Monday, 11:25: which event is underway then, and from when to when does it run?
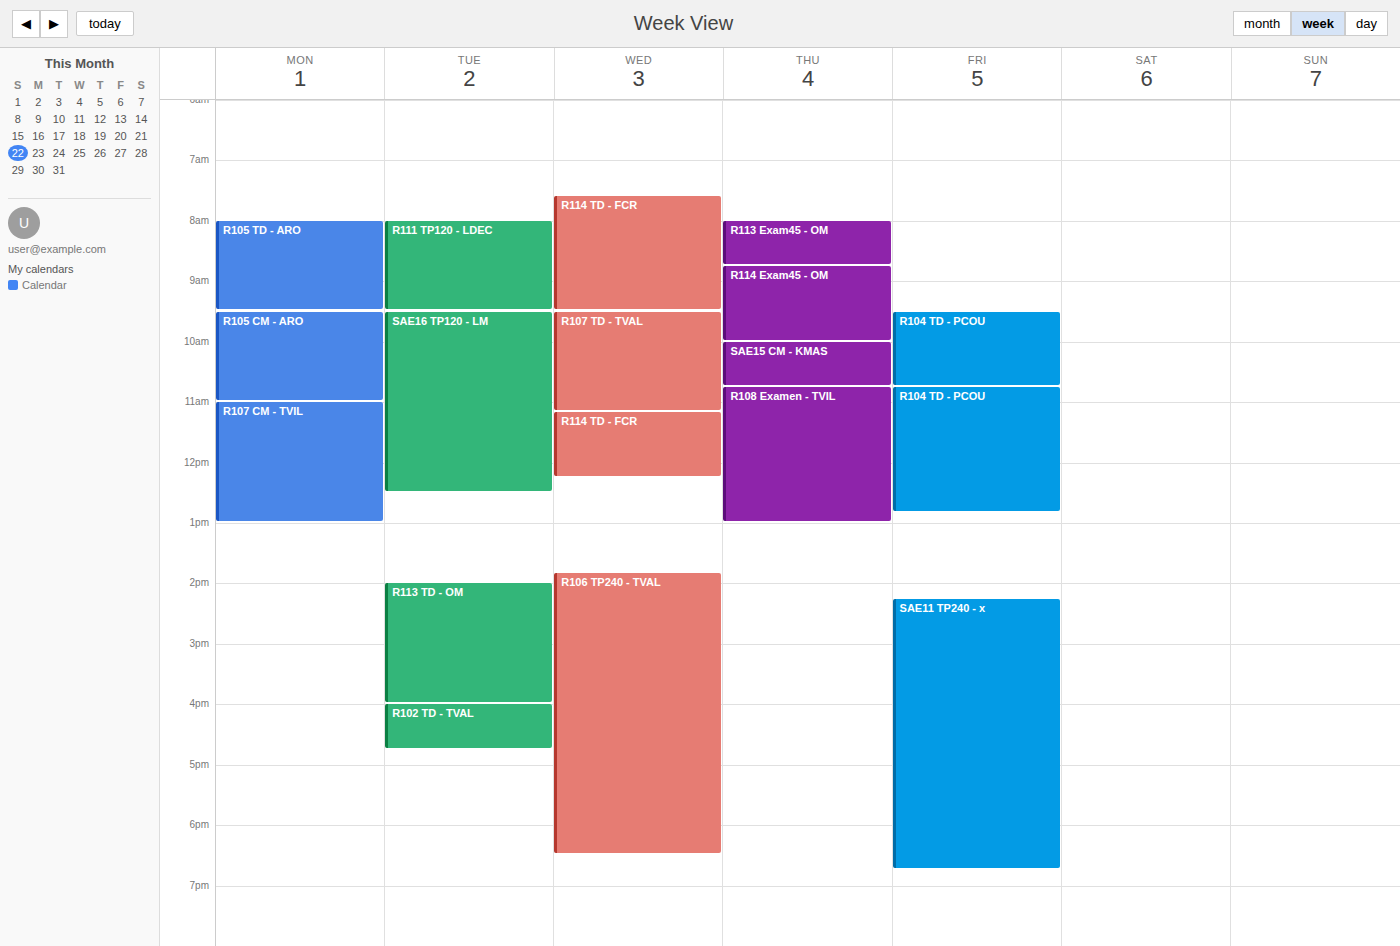
"R107 CM - TVIL", 11:00 to 13:00